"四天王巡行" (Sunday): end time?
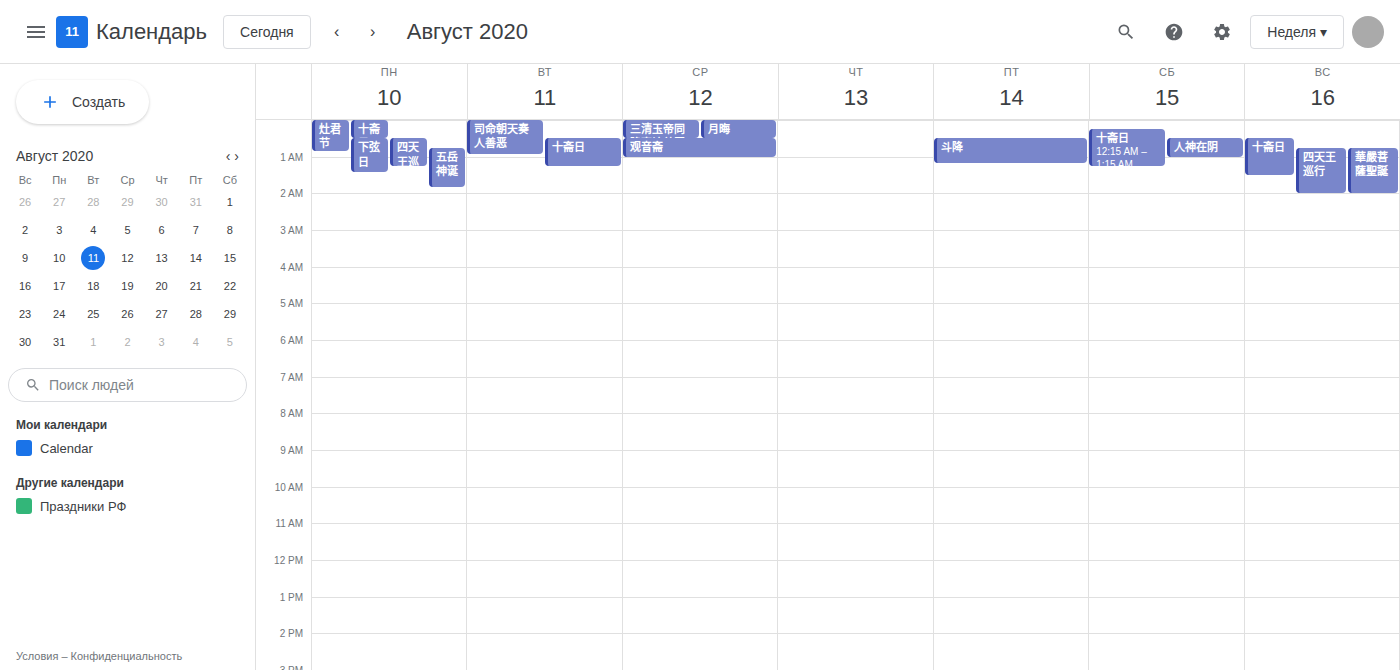
2:00 AM